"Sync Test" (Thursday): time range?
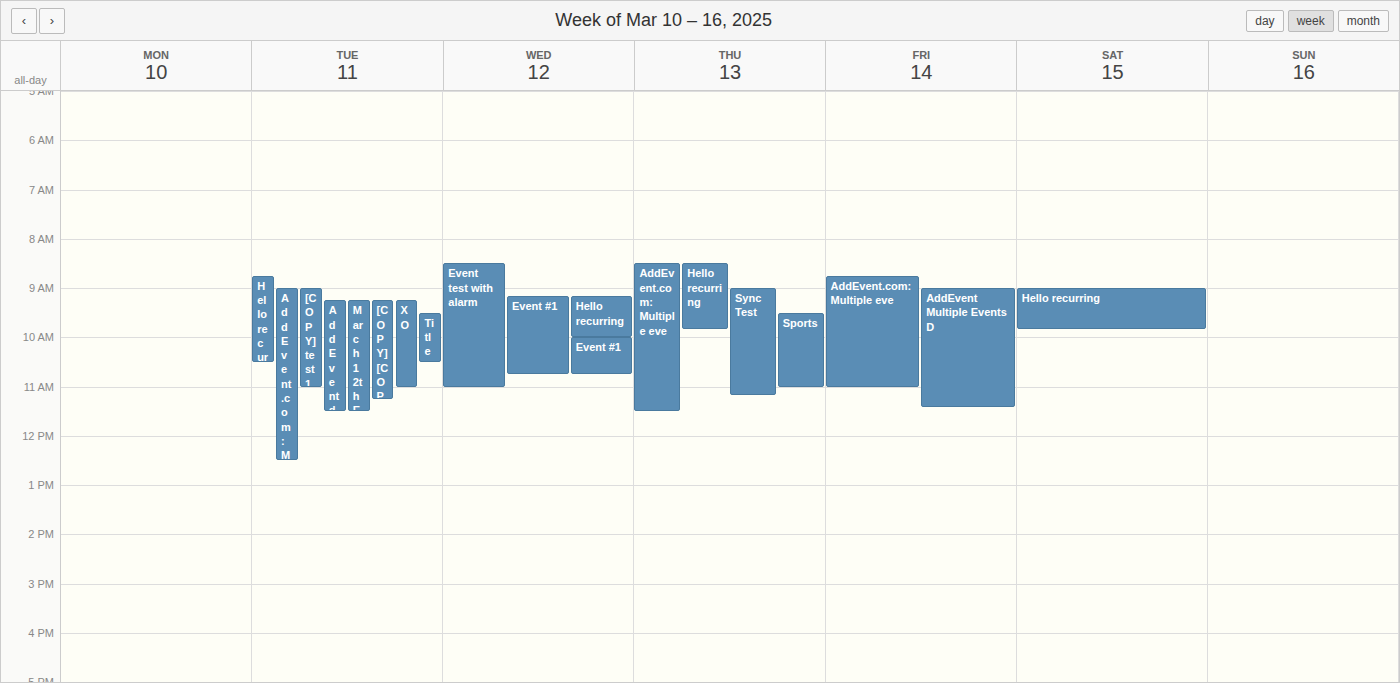
9:00 AM to 11:10 AM